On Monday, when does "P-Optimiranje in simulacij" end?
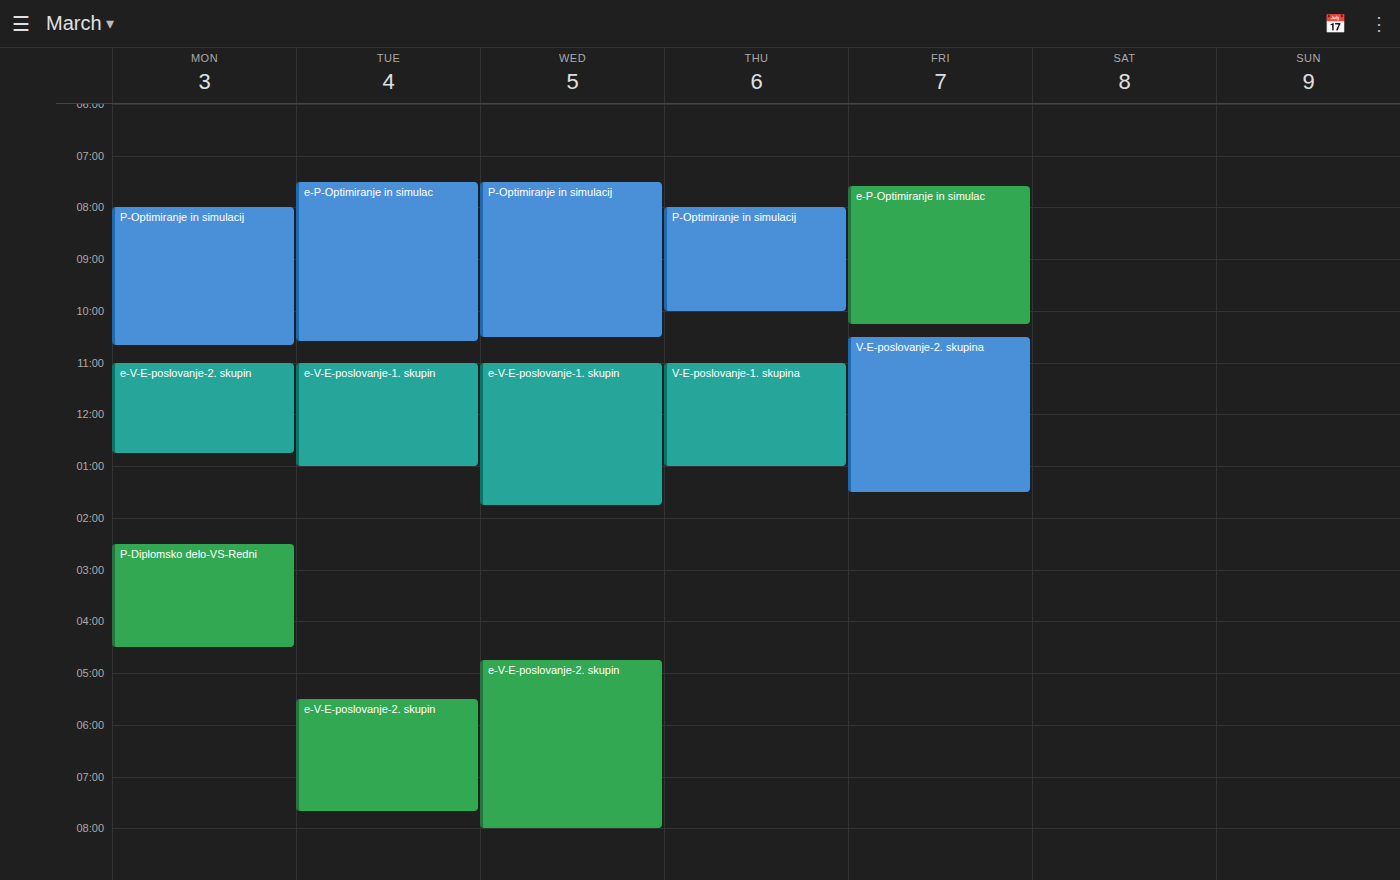
10:40